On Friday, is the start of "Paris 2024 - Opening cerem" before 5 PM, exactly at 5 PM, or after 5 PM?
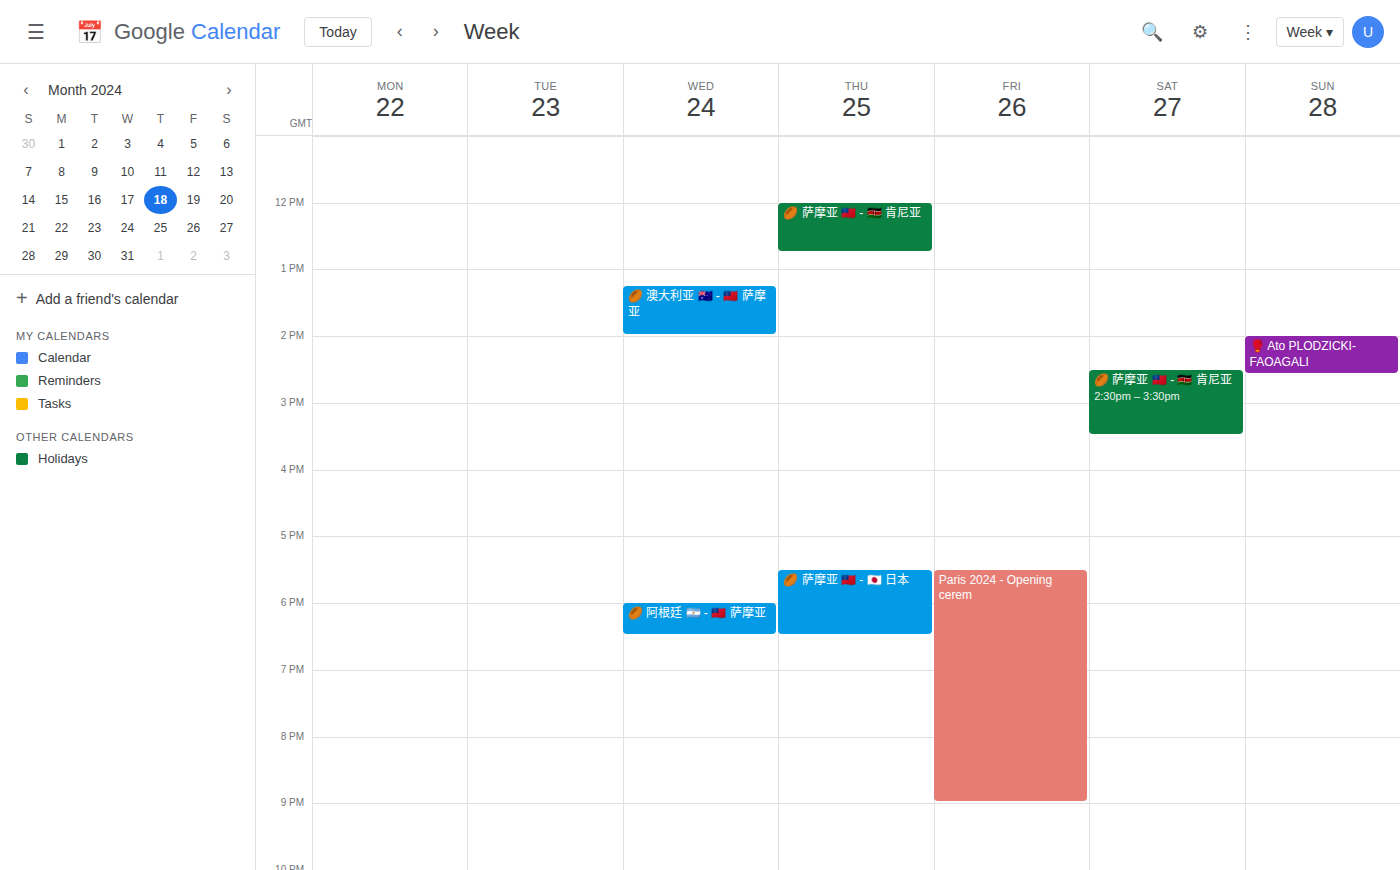
5:30 PM -- after 5 PM, 30 minutes below the 5 PM line.